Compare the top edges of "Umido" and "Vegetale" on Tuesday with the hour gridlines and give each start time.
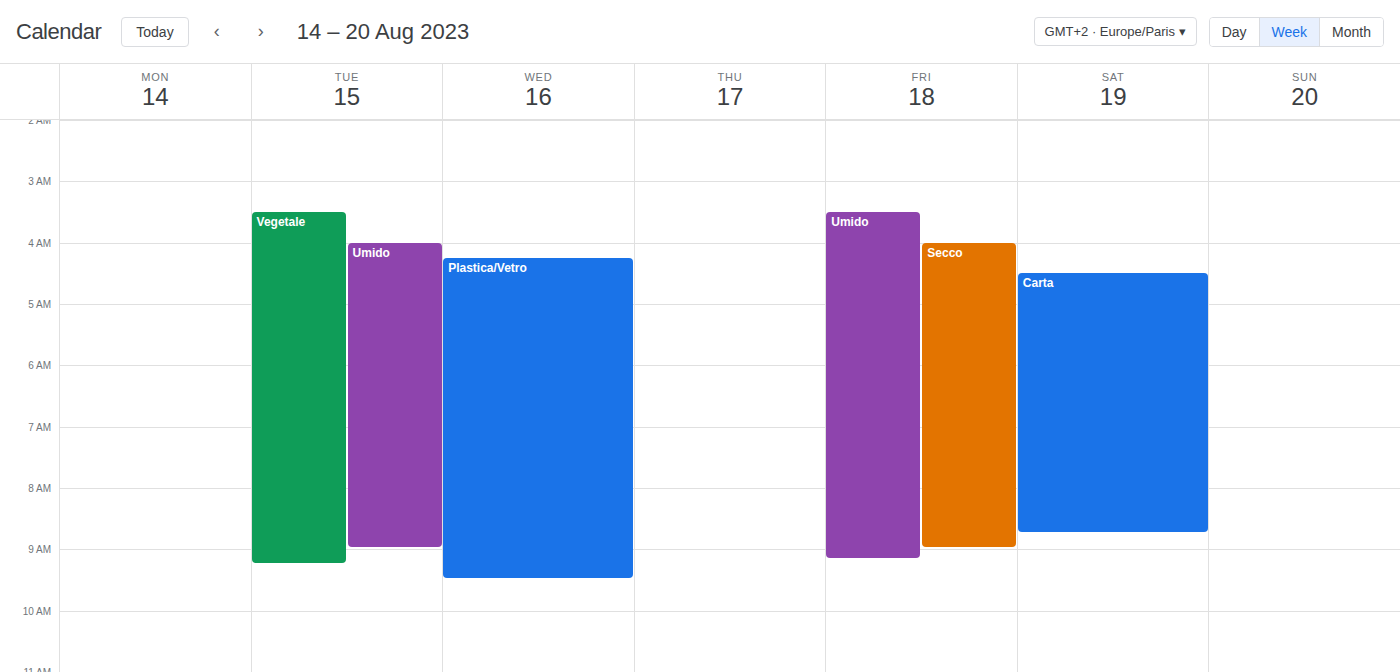
"Umido": 4:00 AM, exactly on the 4 AM line. "Vegetale": 3:30 AM, halfway between the 3 AM and 4 AM lines.